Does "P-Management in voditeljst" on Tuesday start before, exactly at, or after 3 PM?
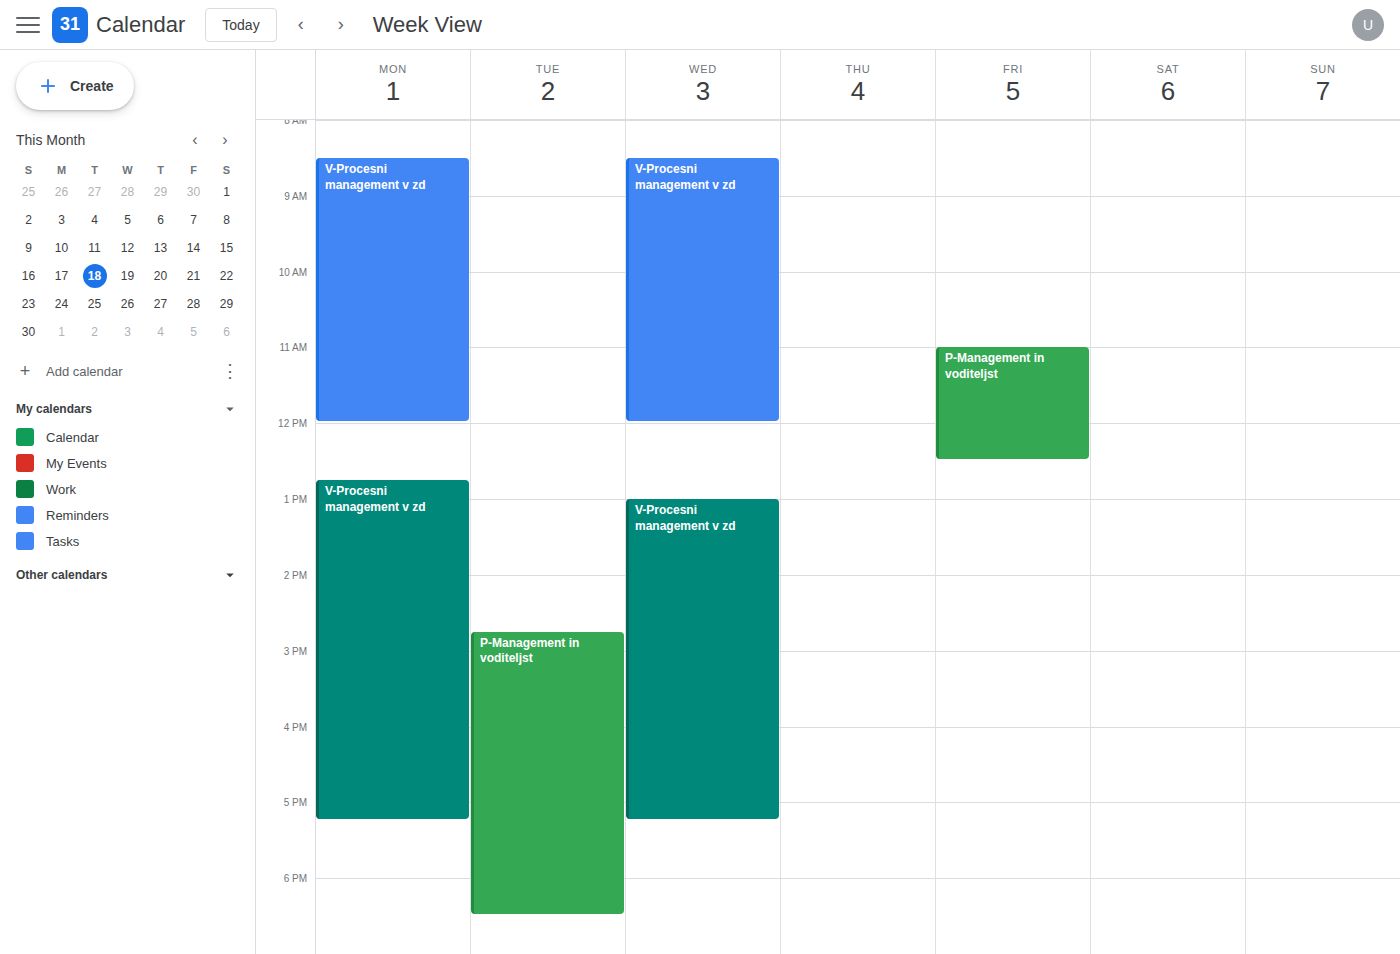
2:45 PM -- before 3 PM, 15 minutes above the 3 PM line.